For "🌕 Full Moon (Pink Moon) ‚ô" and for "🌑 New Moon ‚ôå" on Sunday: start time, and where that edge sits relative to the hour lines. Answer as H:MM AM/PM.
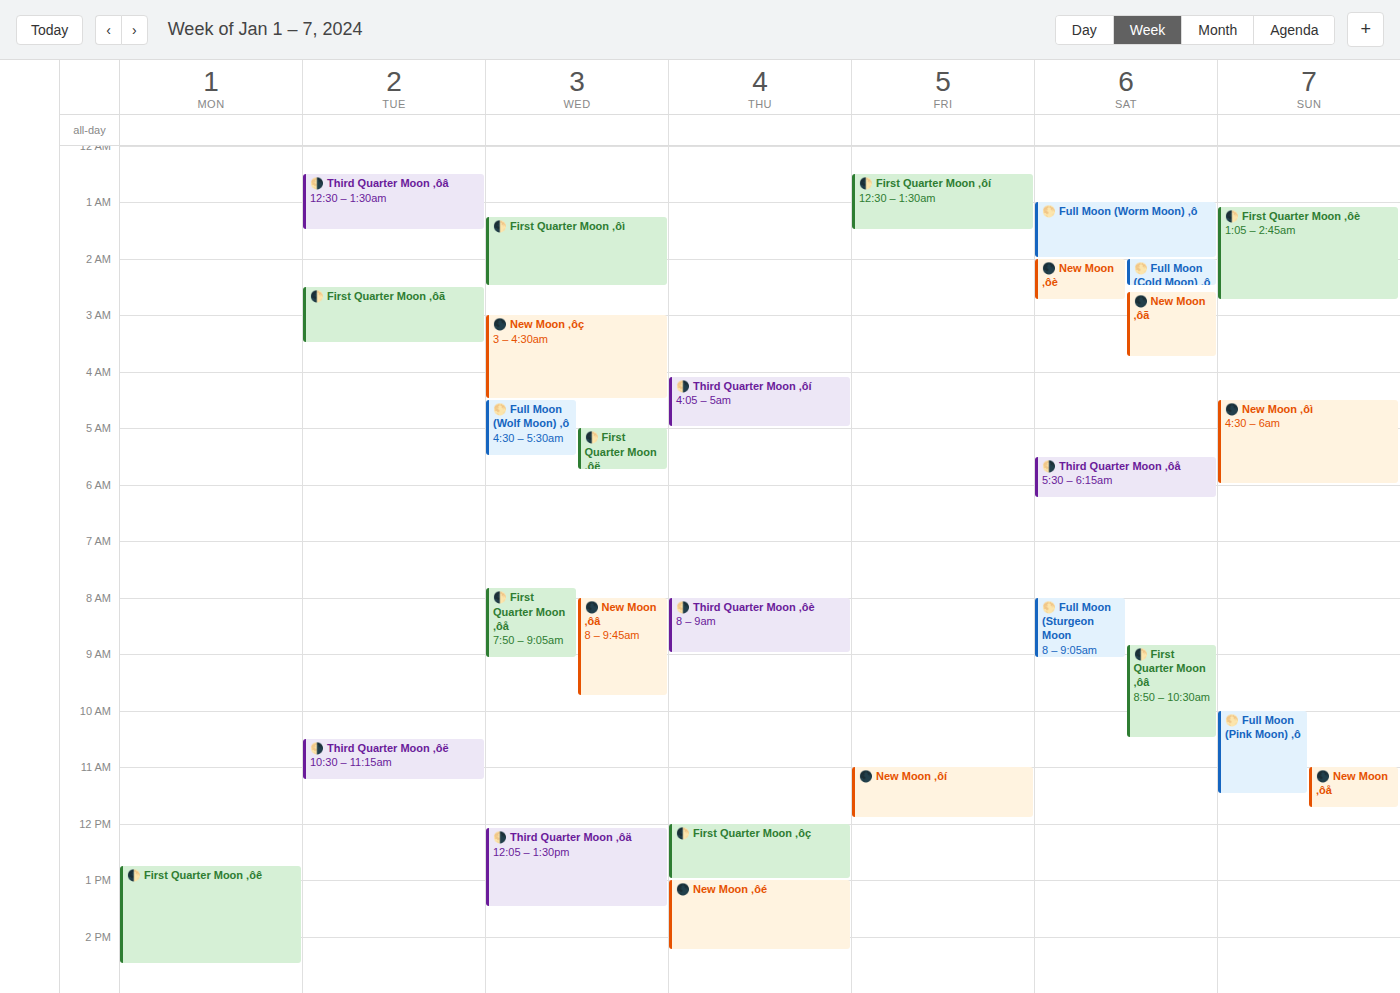
"🌕 Full Moon (Pink Moon) ‚ô": 10:00 AM, exactly on the 10 AM line. "🌑 New Moon ‚ôå": 11:00 AM, exactly on the 11 AM line.